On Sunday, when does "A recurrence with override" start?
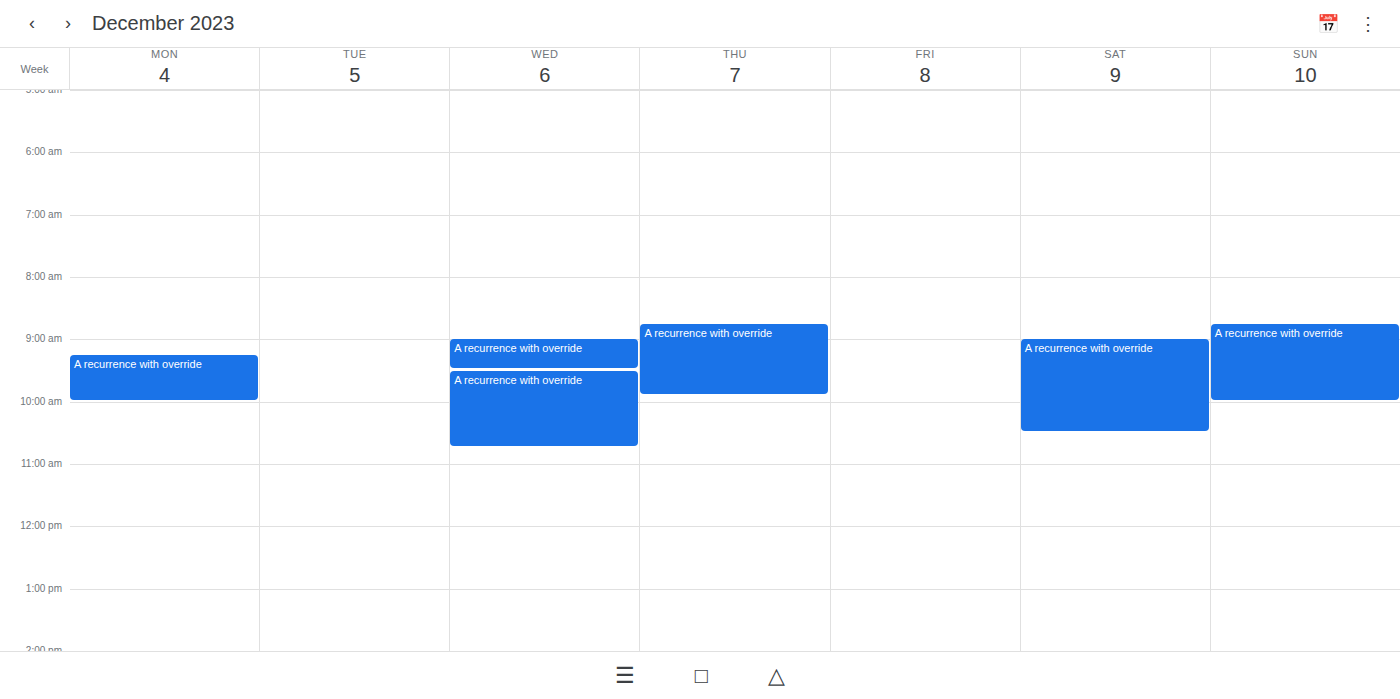
8:45 AM